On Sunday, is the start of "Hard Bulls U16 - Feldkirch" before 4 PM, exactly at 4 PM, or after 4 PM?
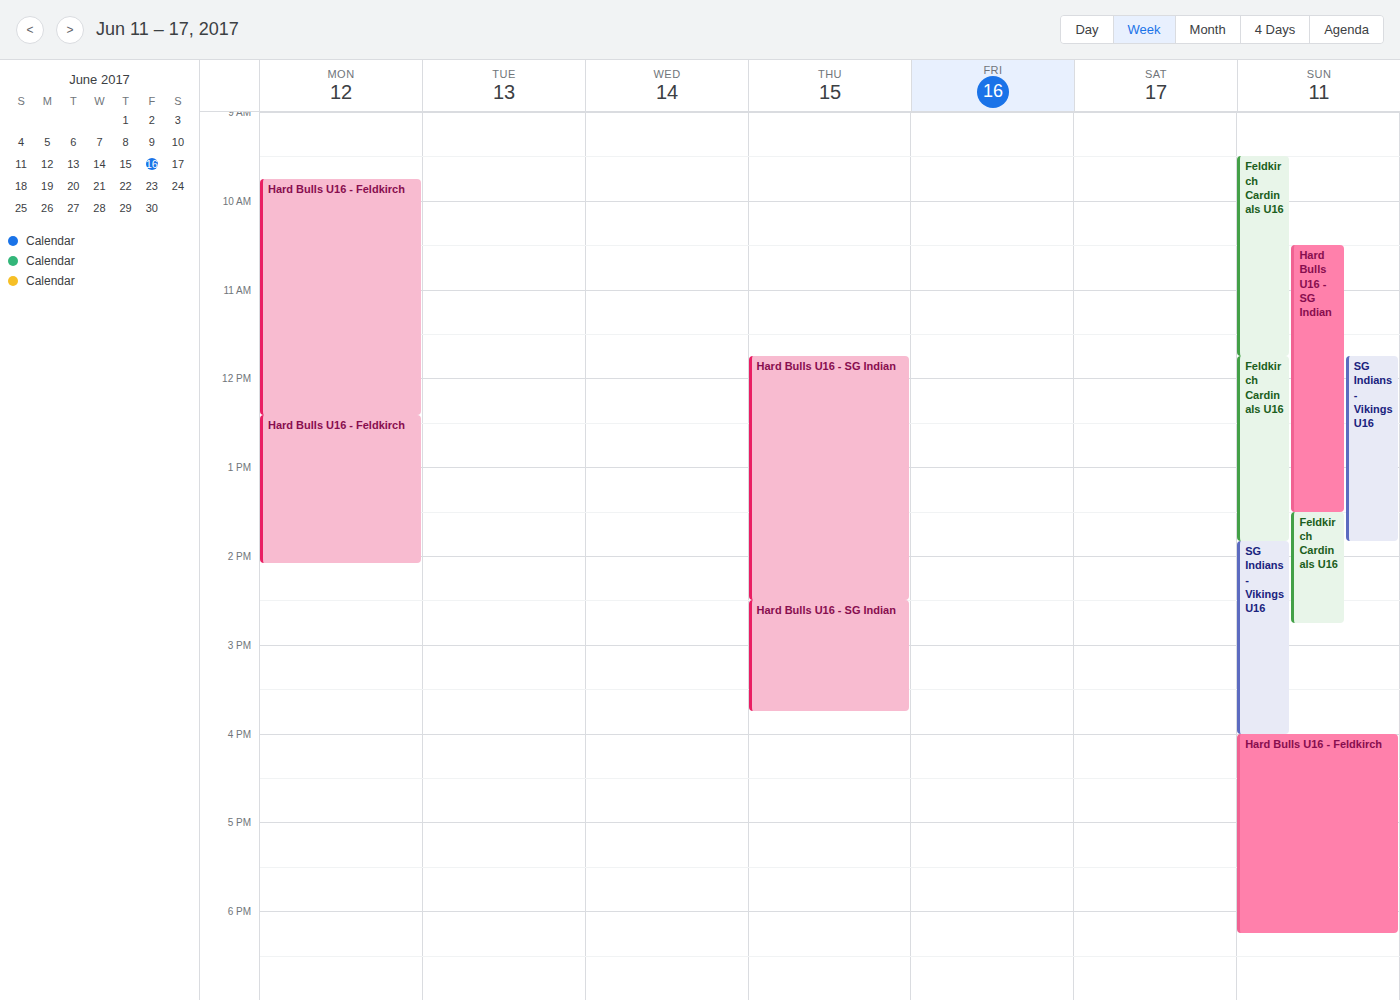
4:00 PM -- exactly at 4 PM, on the 4 PM line.